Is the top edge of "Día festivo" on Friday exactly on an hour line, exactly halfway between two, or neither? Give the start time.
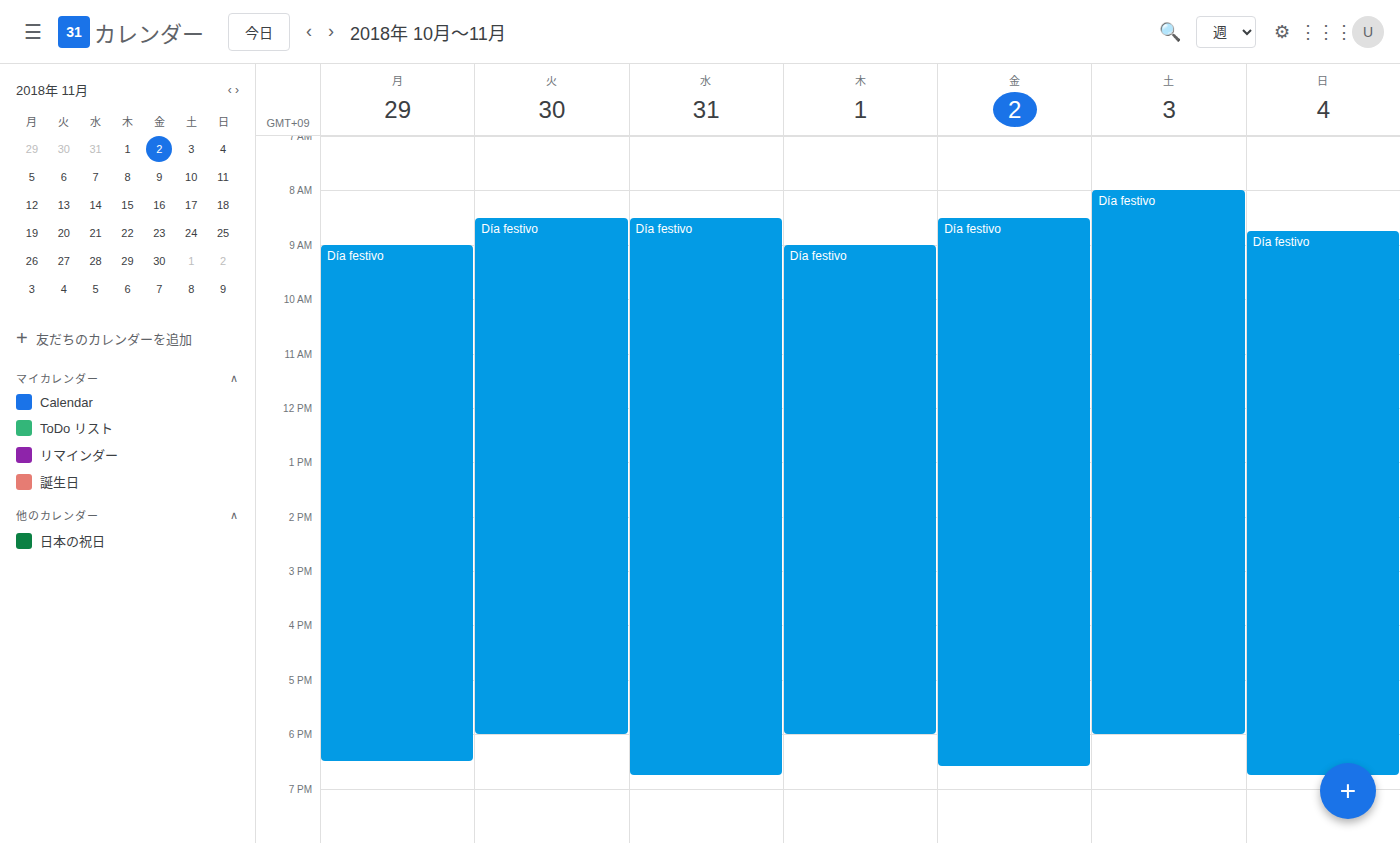
8:30 AM -- halfway between the 8 AM and 9 AM lines.